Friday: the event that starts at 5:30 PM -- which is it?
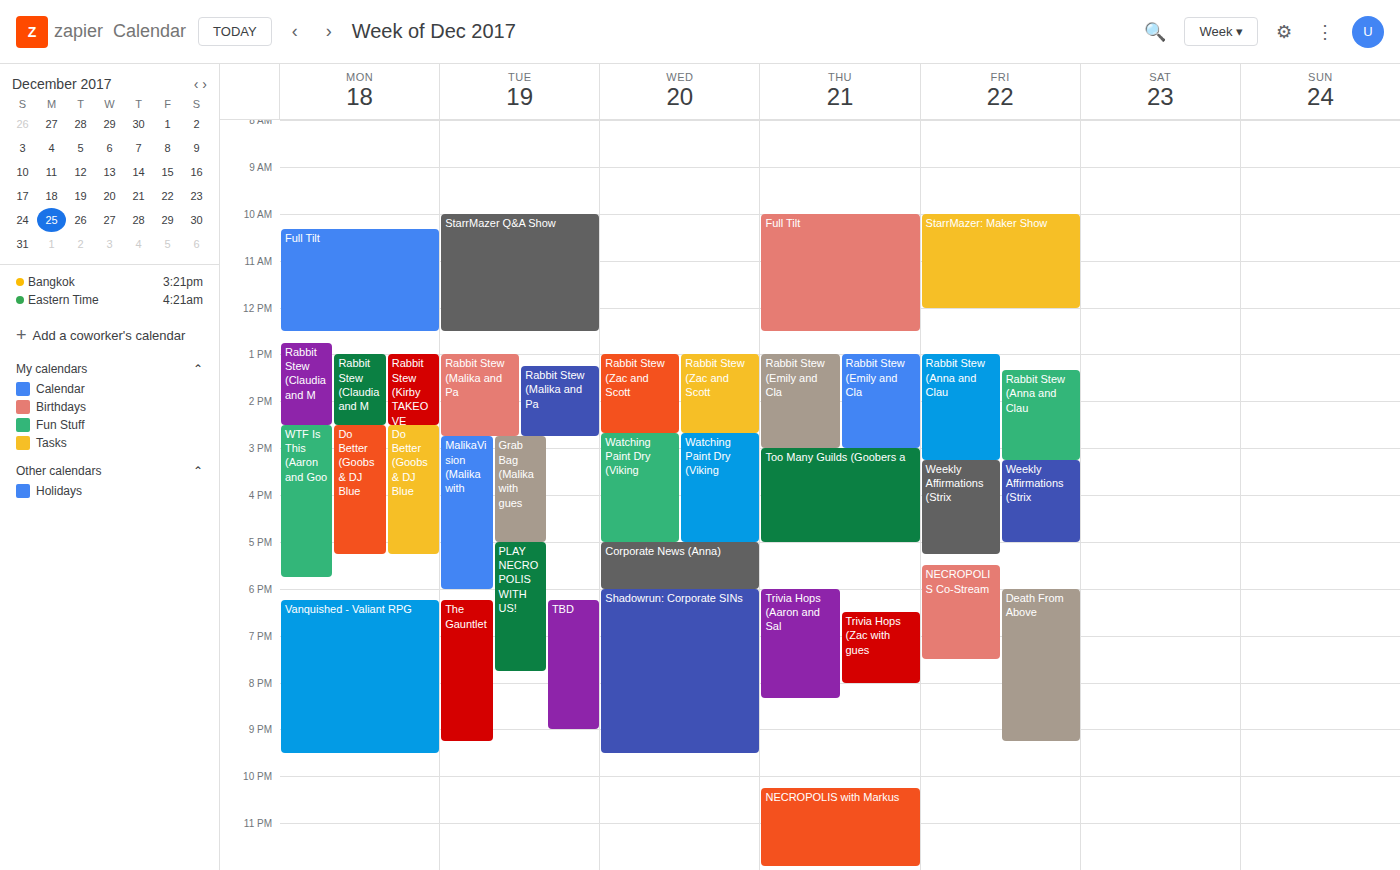
"NECROPOLIS Co-Stream"